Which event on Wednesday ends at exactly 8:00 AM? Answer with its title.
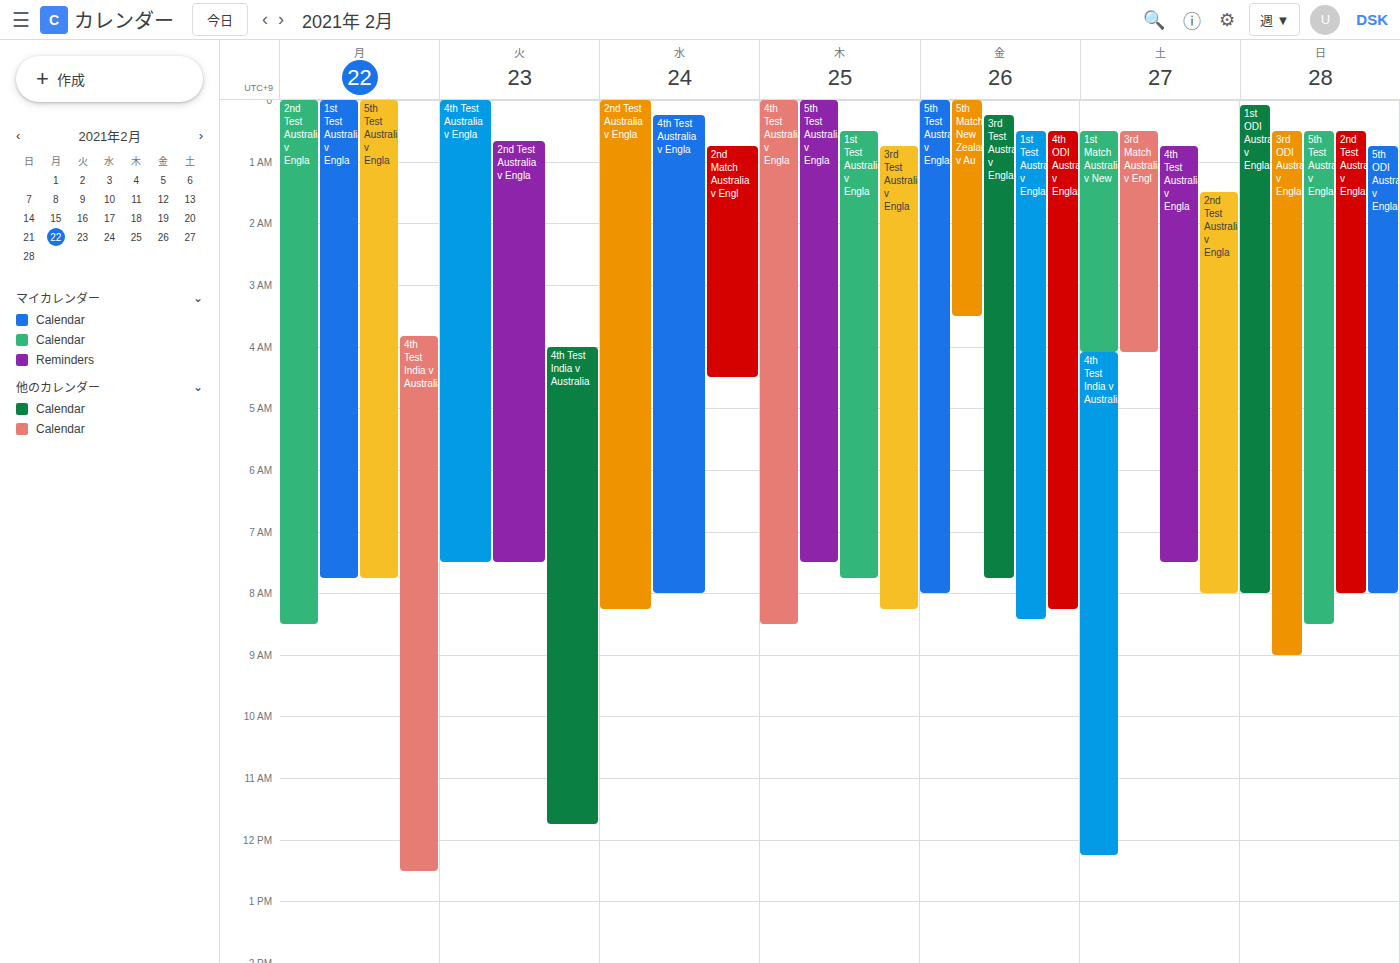
"4th Test Australia v Engla"